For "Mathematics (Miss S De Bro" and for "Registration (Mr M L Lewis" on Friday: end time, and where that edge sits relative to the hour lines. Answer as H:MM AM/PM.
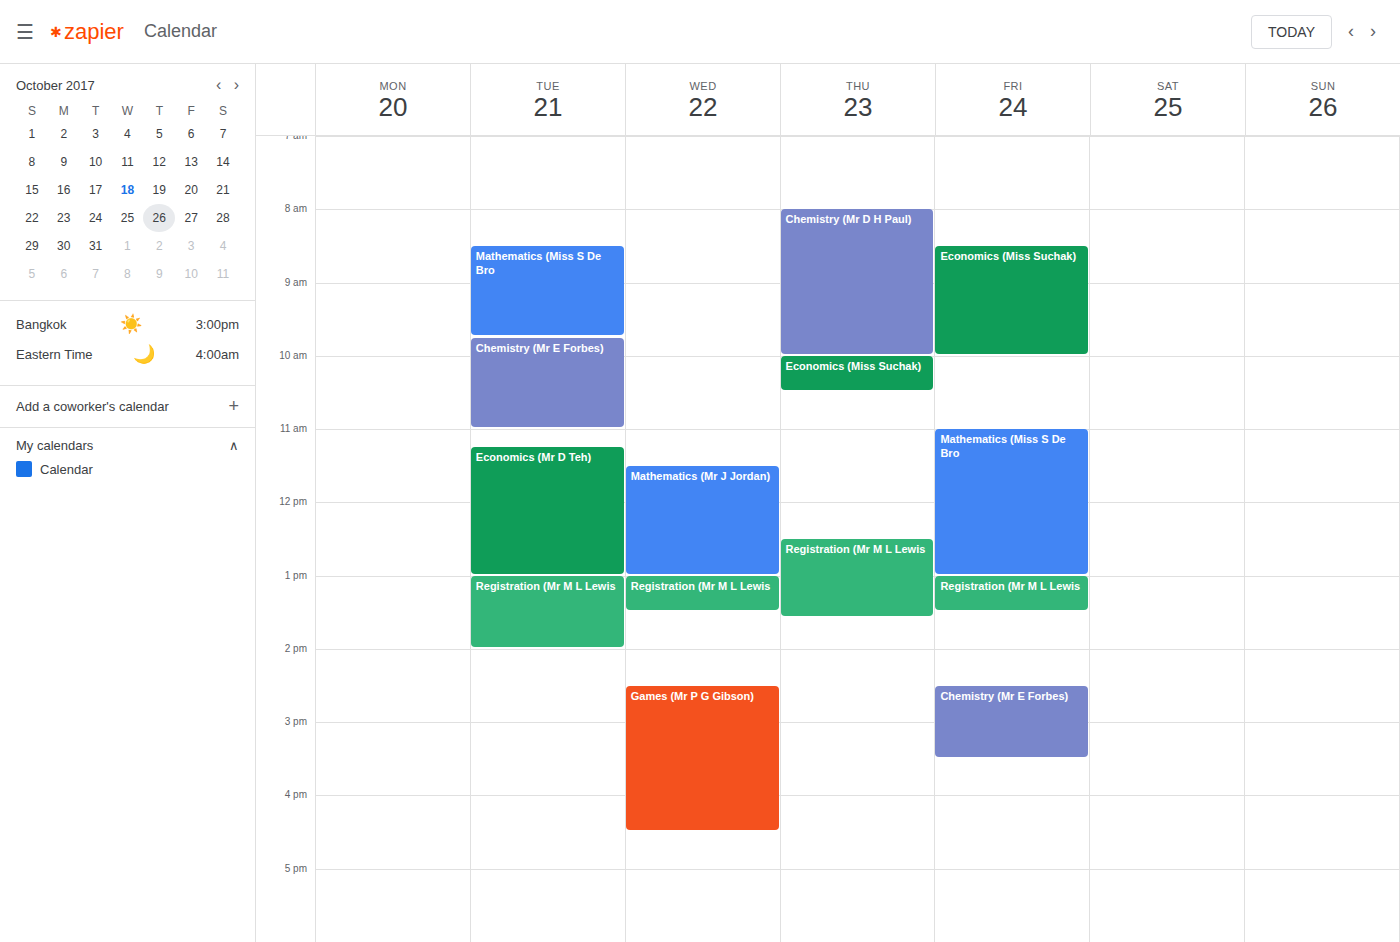
"Mathematics (Miss S De Bro": 1:00 PM, exactly on the 1 PM line. "Registration (Mr M L Lewis": 1:30 PM, halfway between the 1 PM and 2 PM lines.